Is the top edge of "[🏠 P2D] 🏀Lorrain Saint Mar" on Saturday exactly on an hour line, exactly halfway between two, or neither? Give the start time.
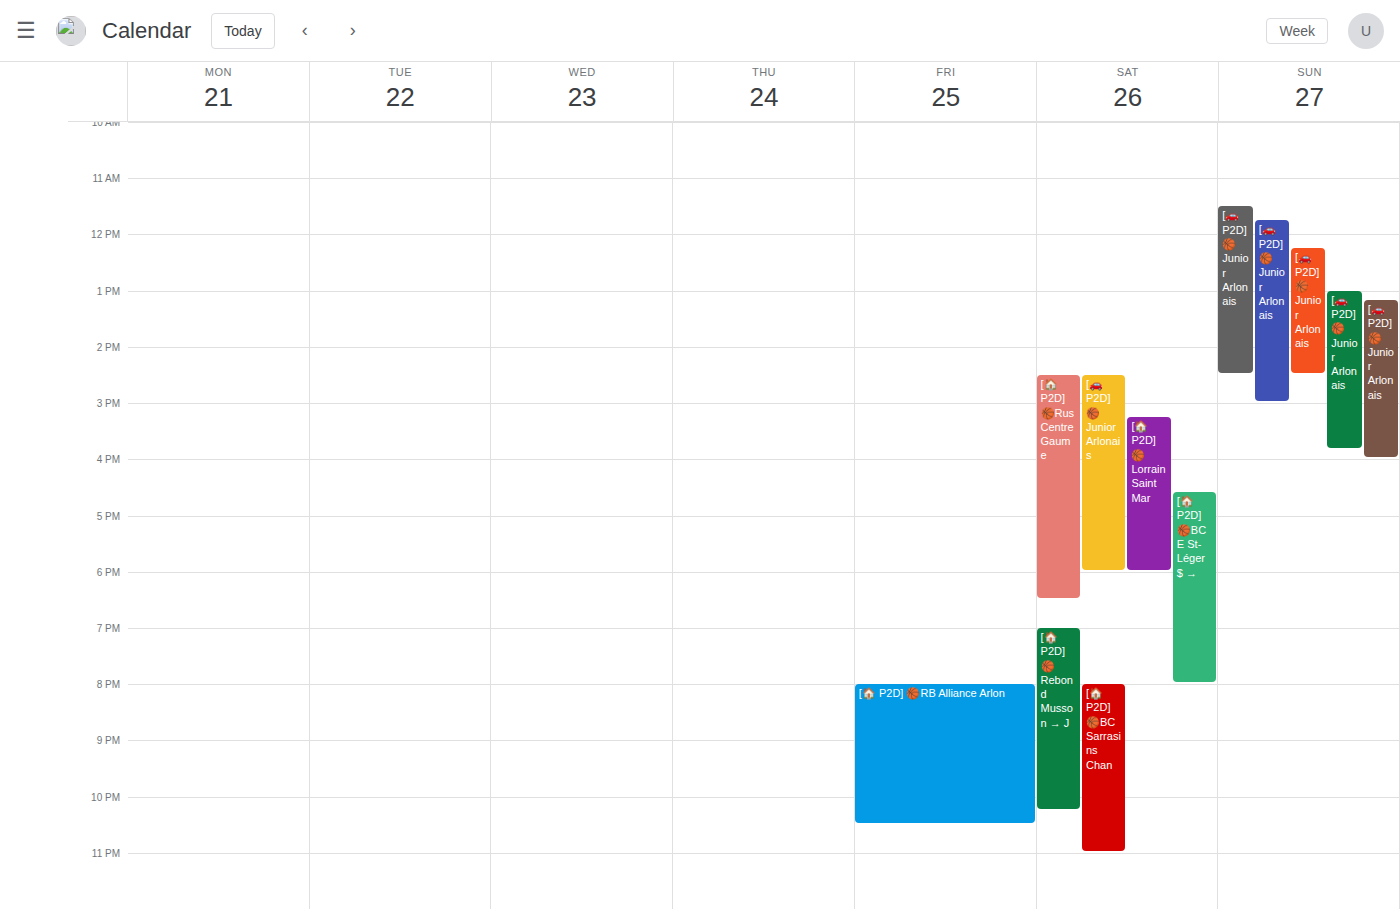
3:15 PM -- neither: a quarter of the way from the 3 PM line to the 4 PM line.